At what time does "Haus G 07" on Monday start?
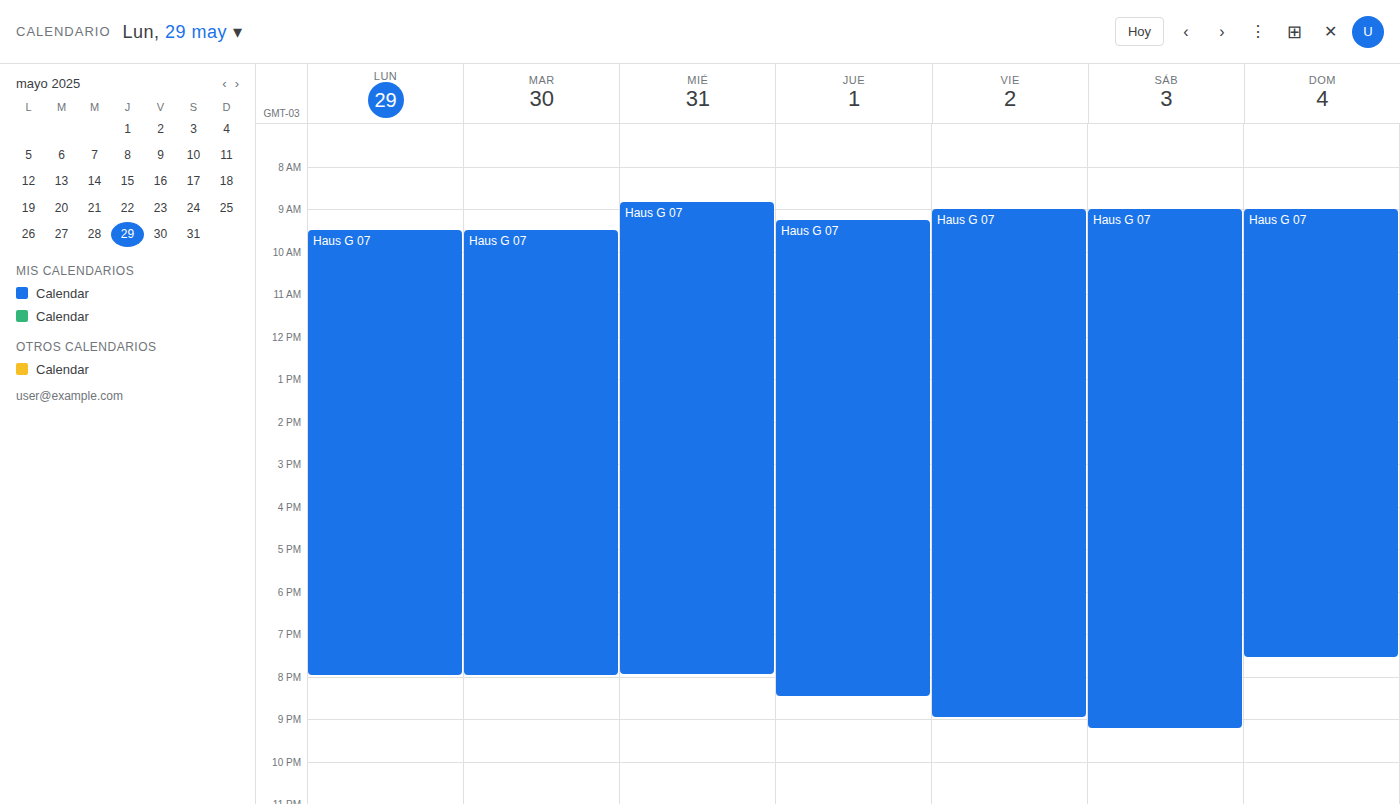
9:30 AM